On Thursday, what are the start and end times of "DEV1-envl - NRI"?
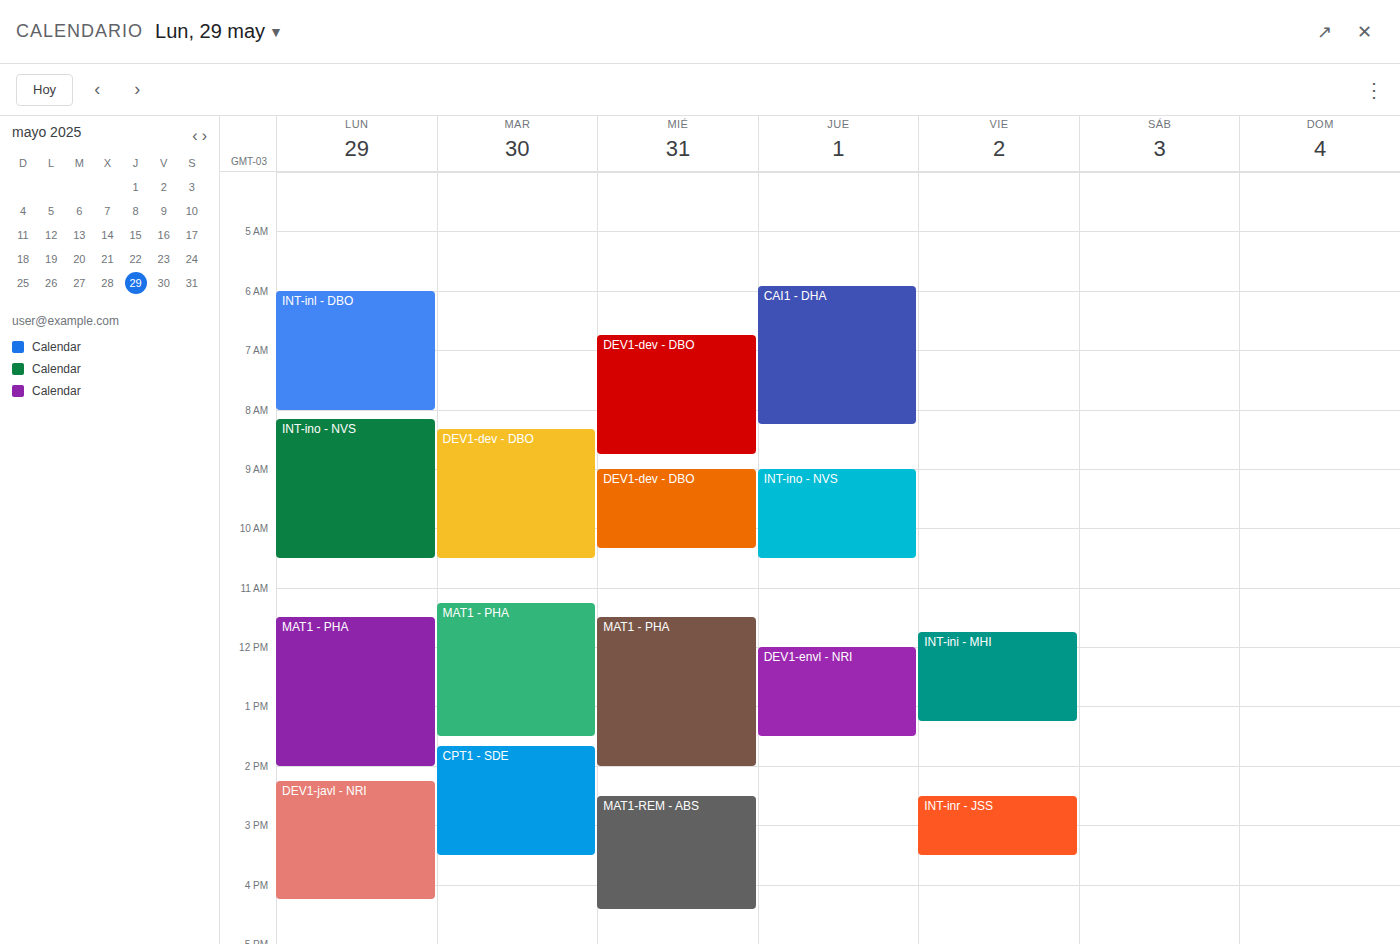
12:00 PM to 1:30 PM